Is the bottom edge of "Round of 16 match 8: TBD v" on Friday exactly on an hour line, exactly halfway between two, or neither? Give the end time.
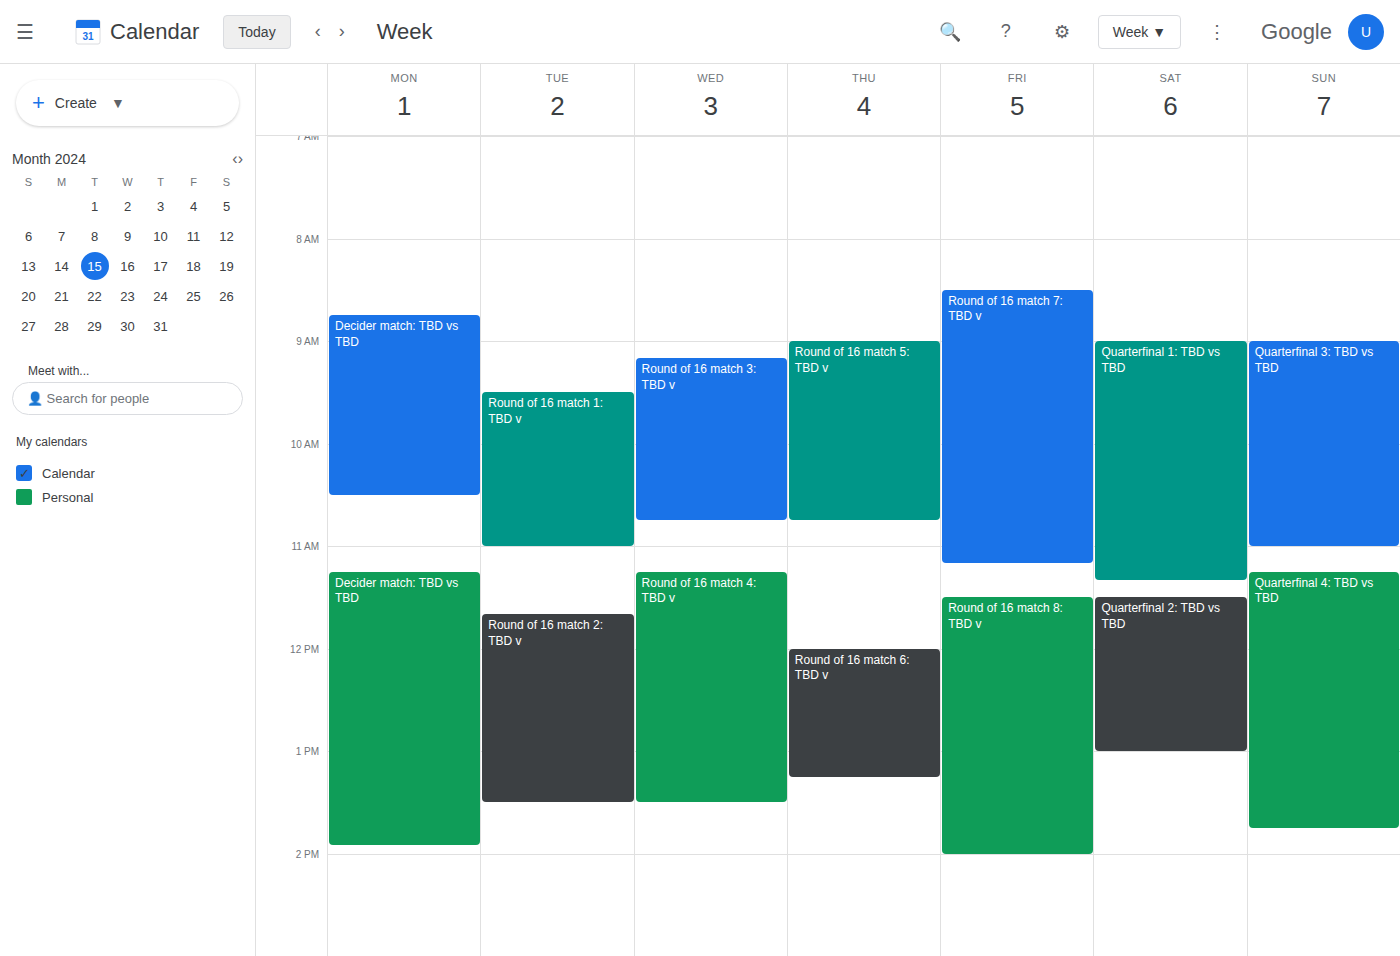
2:00 PM -- exactly on the 2 PM line.